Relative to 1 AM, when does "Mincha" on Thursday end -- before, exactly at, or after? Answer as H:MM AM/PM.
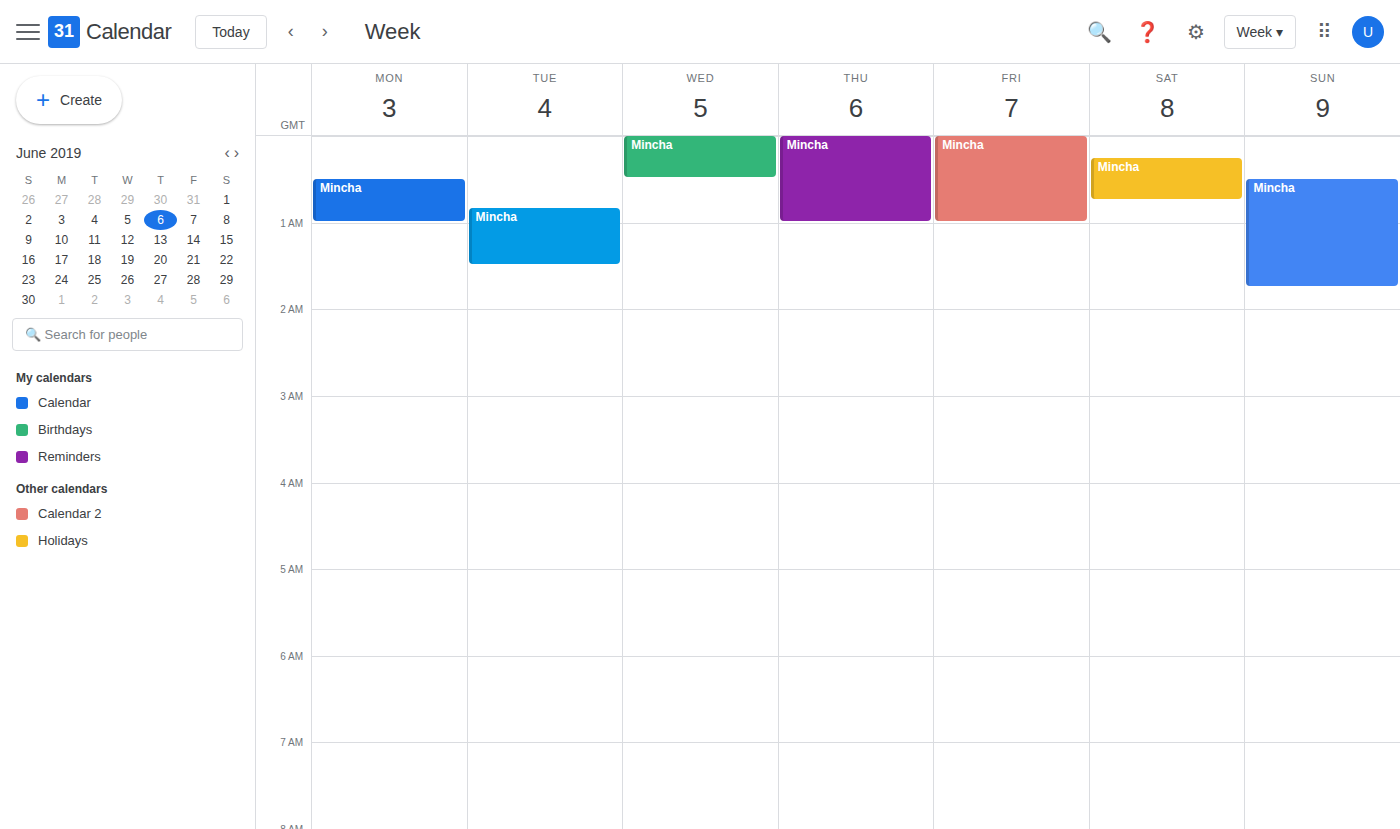
1:00 AM -- exactly at 1 AM, on the 1 AM line.